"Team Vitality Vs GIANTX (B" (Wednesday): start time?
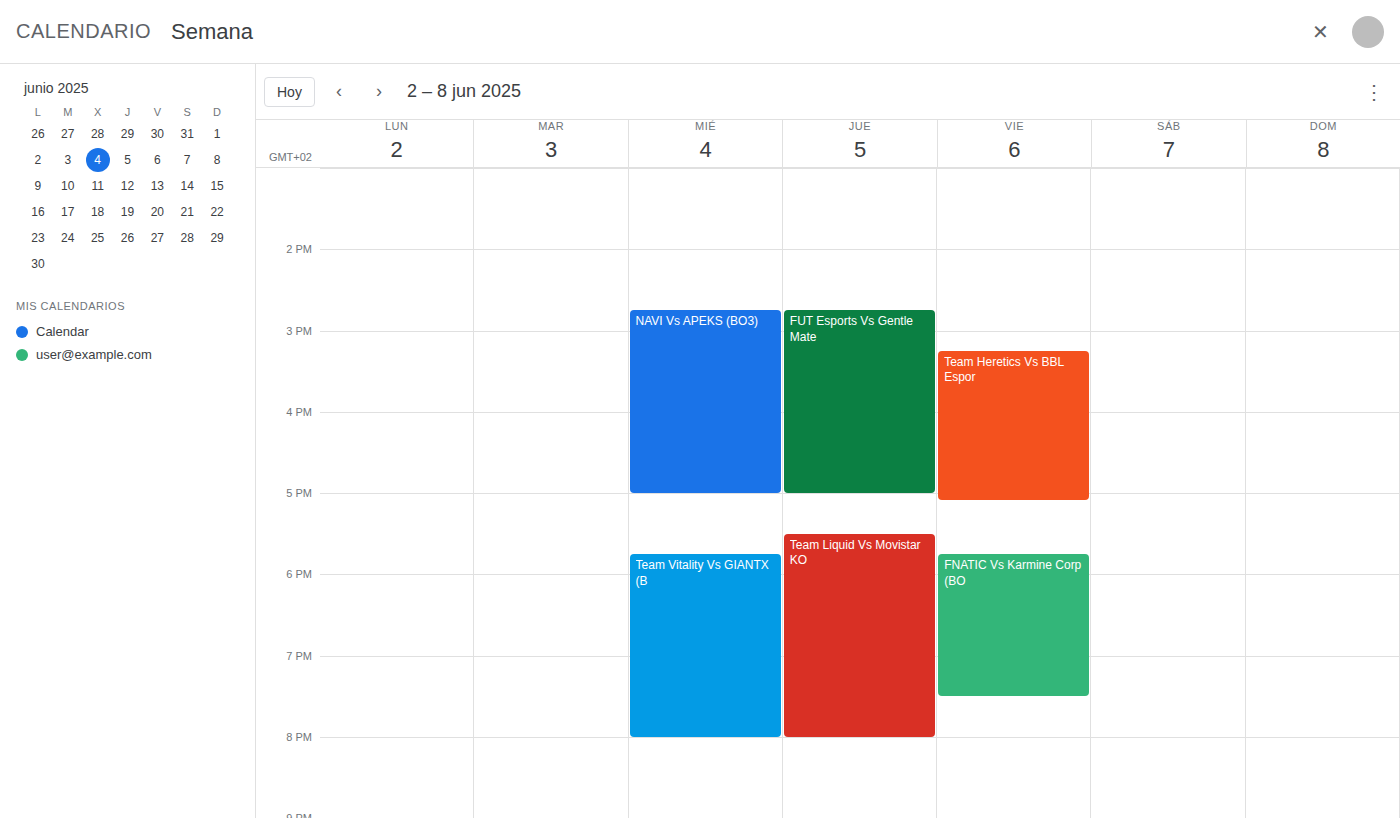
5:45 PM